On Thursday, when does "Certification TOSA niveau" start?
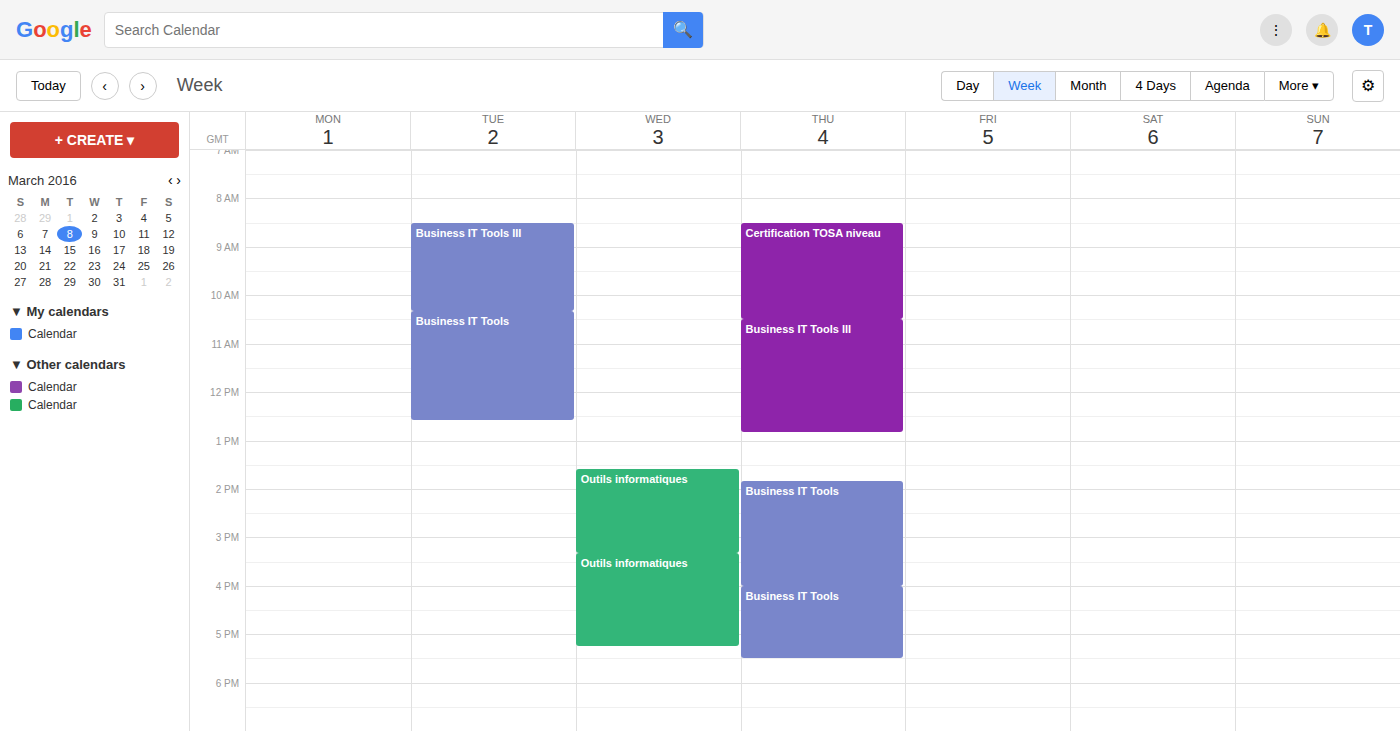
8:30 AM